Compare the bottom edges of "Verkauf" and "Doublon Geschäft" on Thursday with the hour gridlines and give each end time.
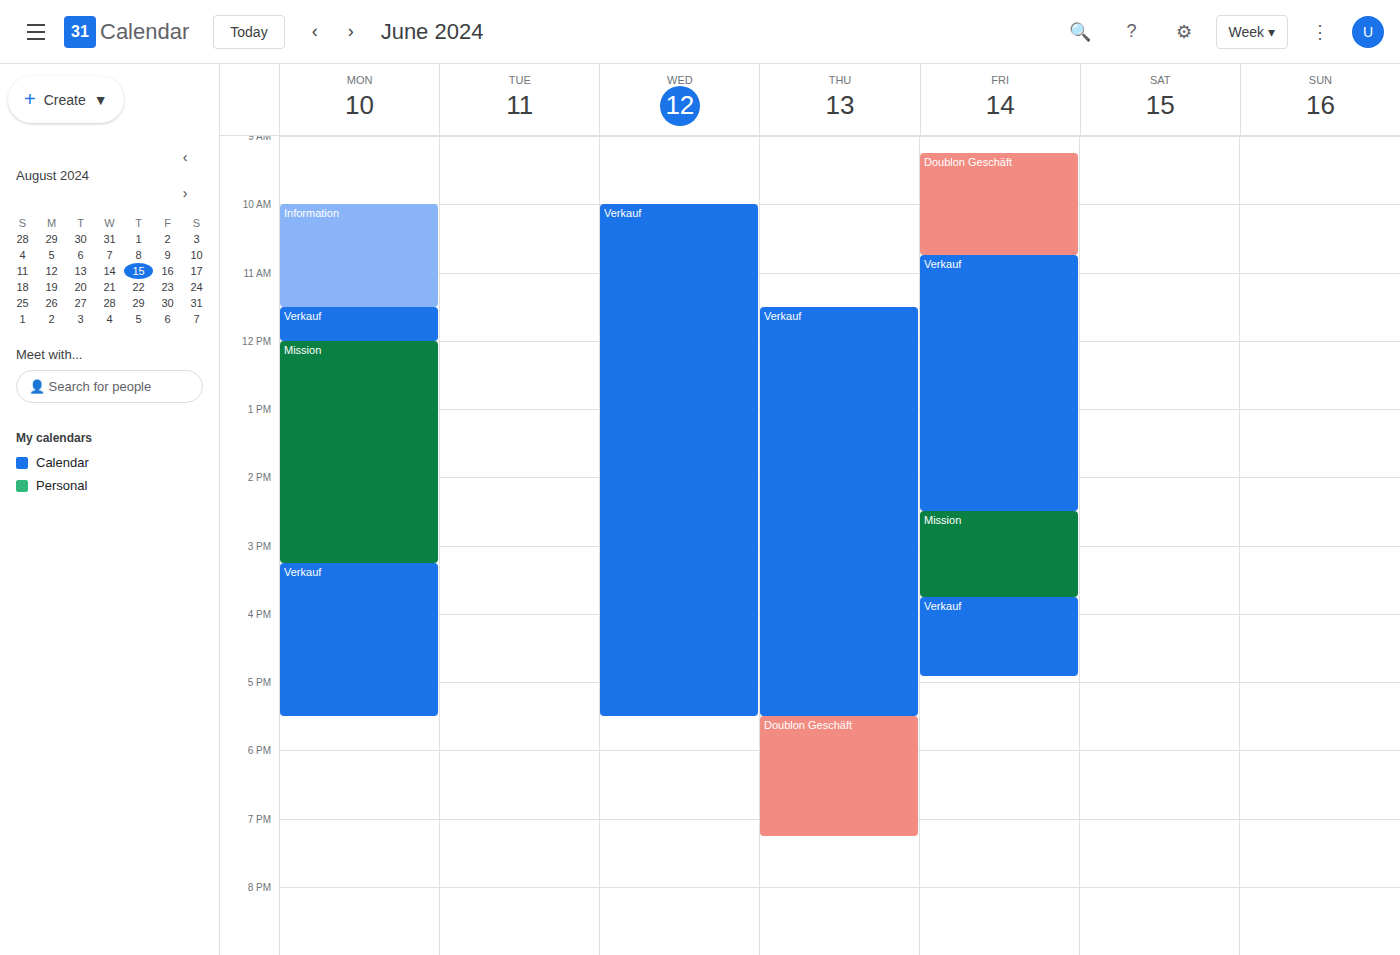
"Verkauf": 5:30 PM, halfway between the 5 PM and 6 PM lines. "Doublon Geschäft": 7:15 PM, neither: a quarter of the way from the 7 PM line to the 8 PM line.